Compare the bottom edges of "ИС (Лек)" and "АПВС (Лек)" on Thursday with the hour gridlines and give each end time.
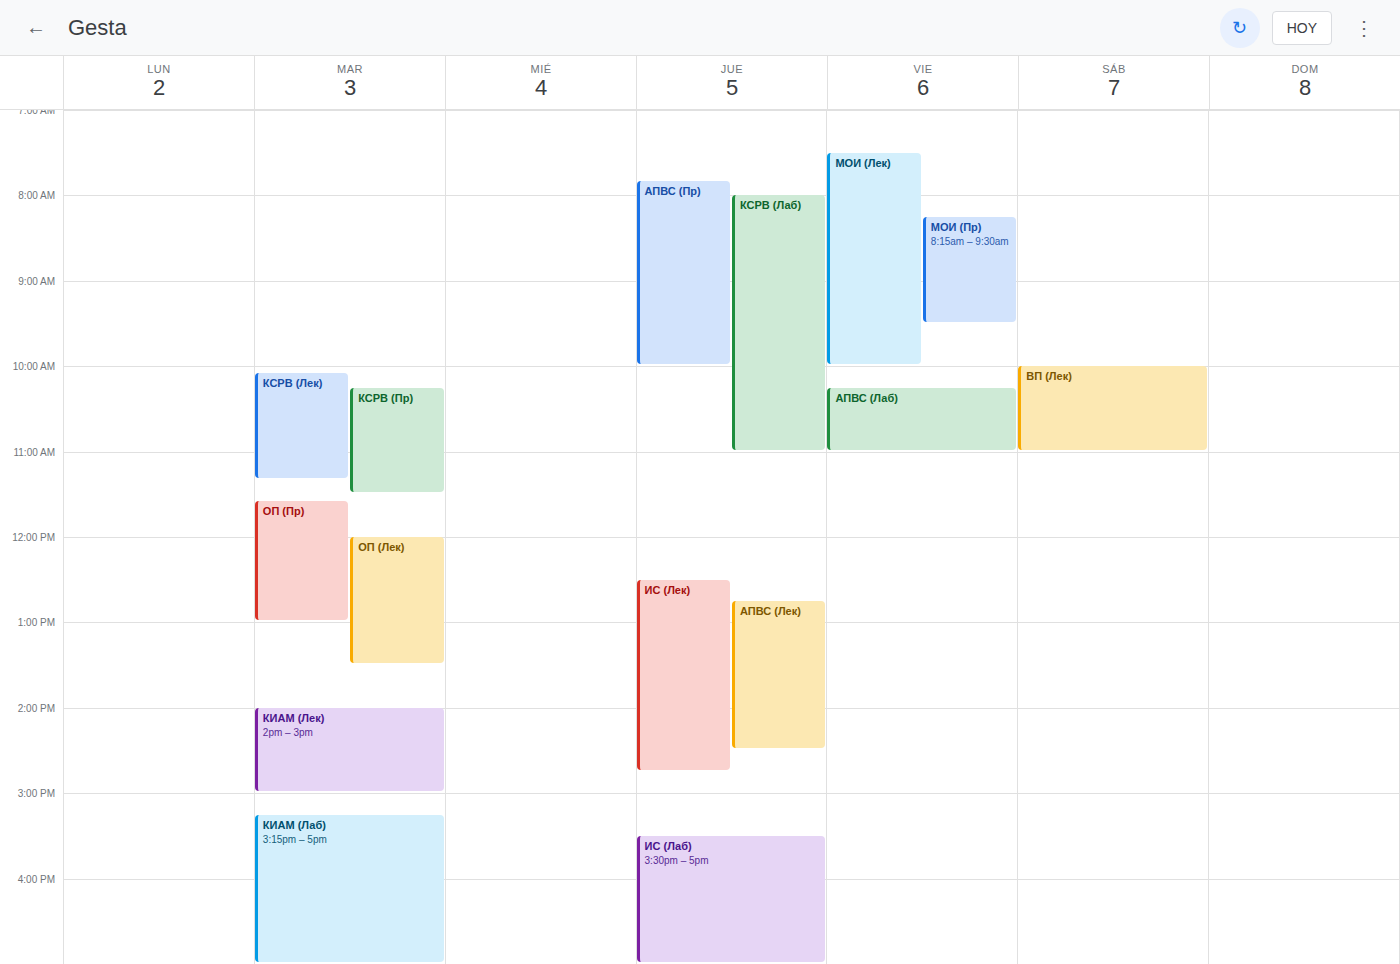
"ИС (Лек)": 2:45 PM, neither: three quarters of the way from the 2 PM line to the 3 PM line. "АПВС (Лек)": 2:30 PM, halfway between the 2 PM and 3 PM lines.